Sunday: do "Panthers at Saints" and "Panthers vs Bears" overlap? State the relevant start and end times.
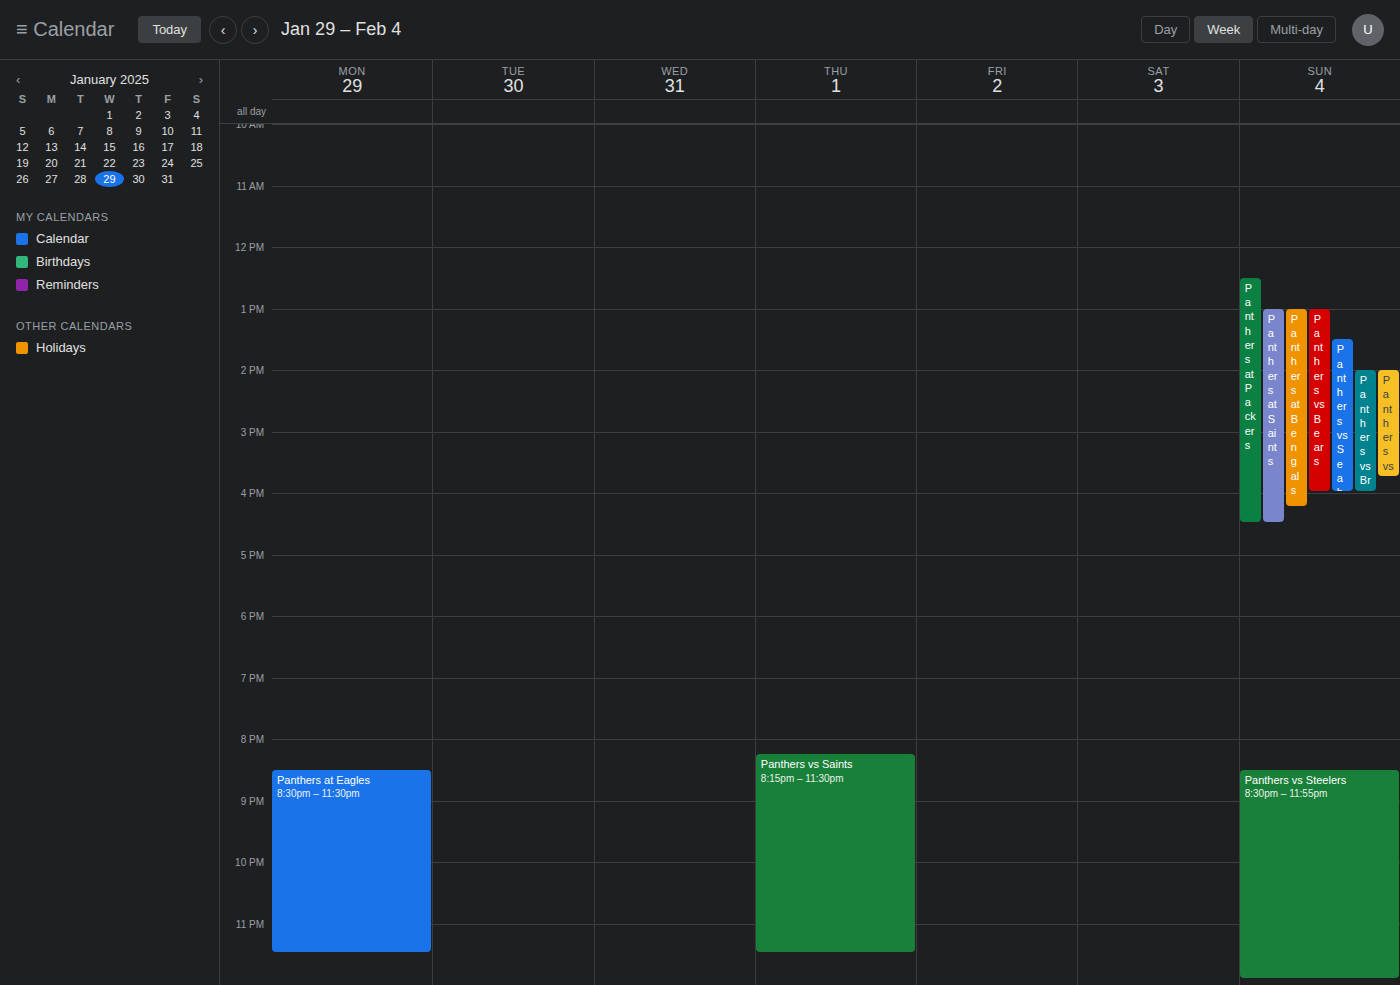
"Panthers at Saints" starts at 1:00 PM, before "Panthers vs Bears" ends at 4:00 PM -- they overlap.